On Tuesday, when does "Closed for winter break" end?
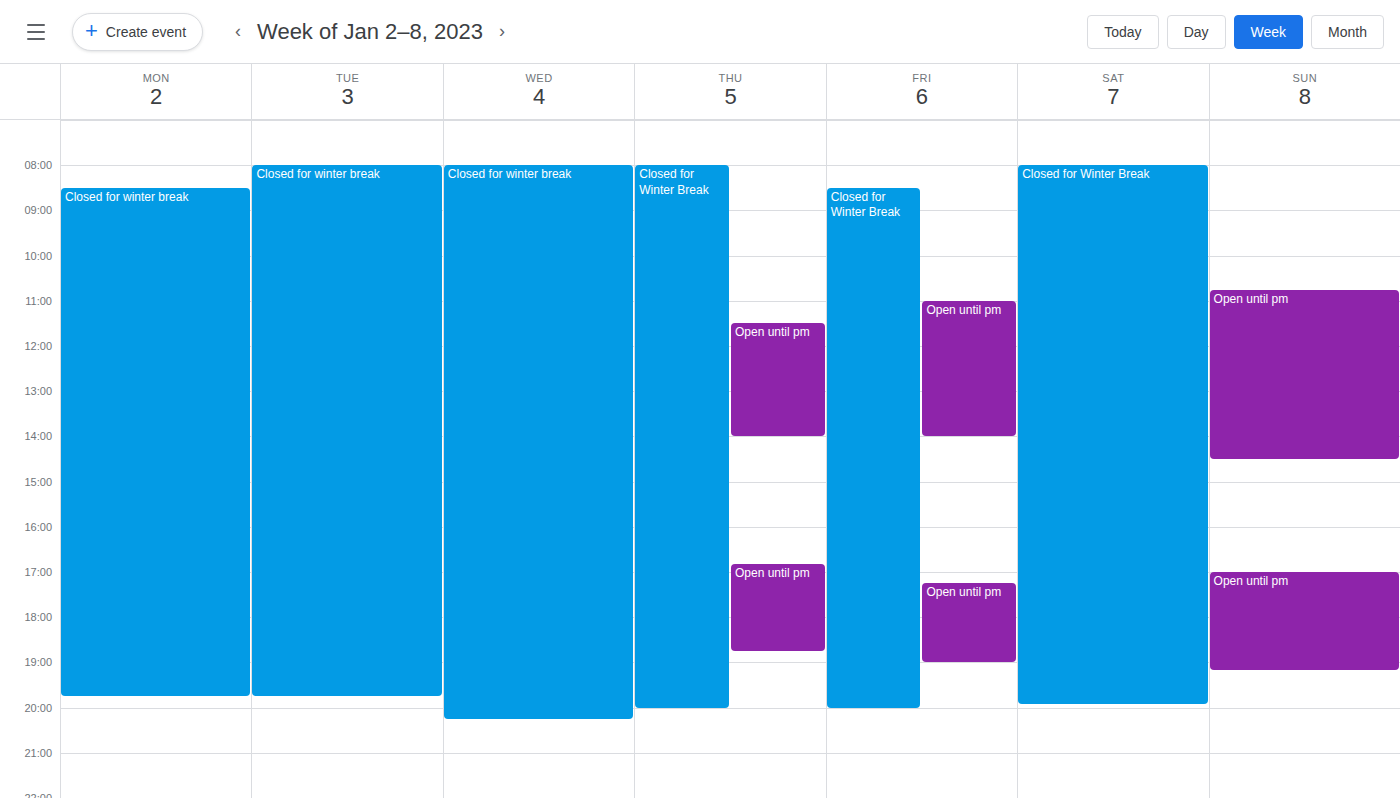
7:45 PM